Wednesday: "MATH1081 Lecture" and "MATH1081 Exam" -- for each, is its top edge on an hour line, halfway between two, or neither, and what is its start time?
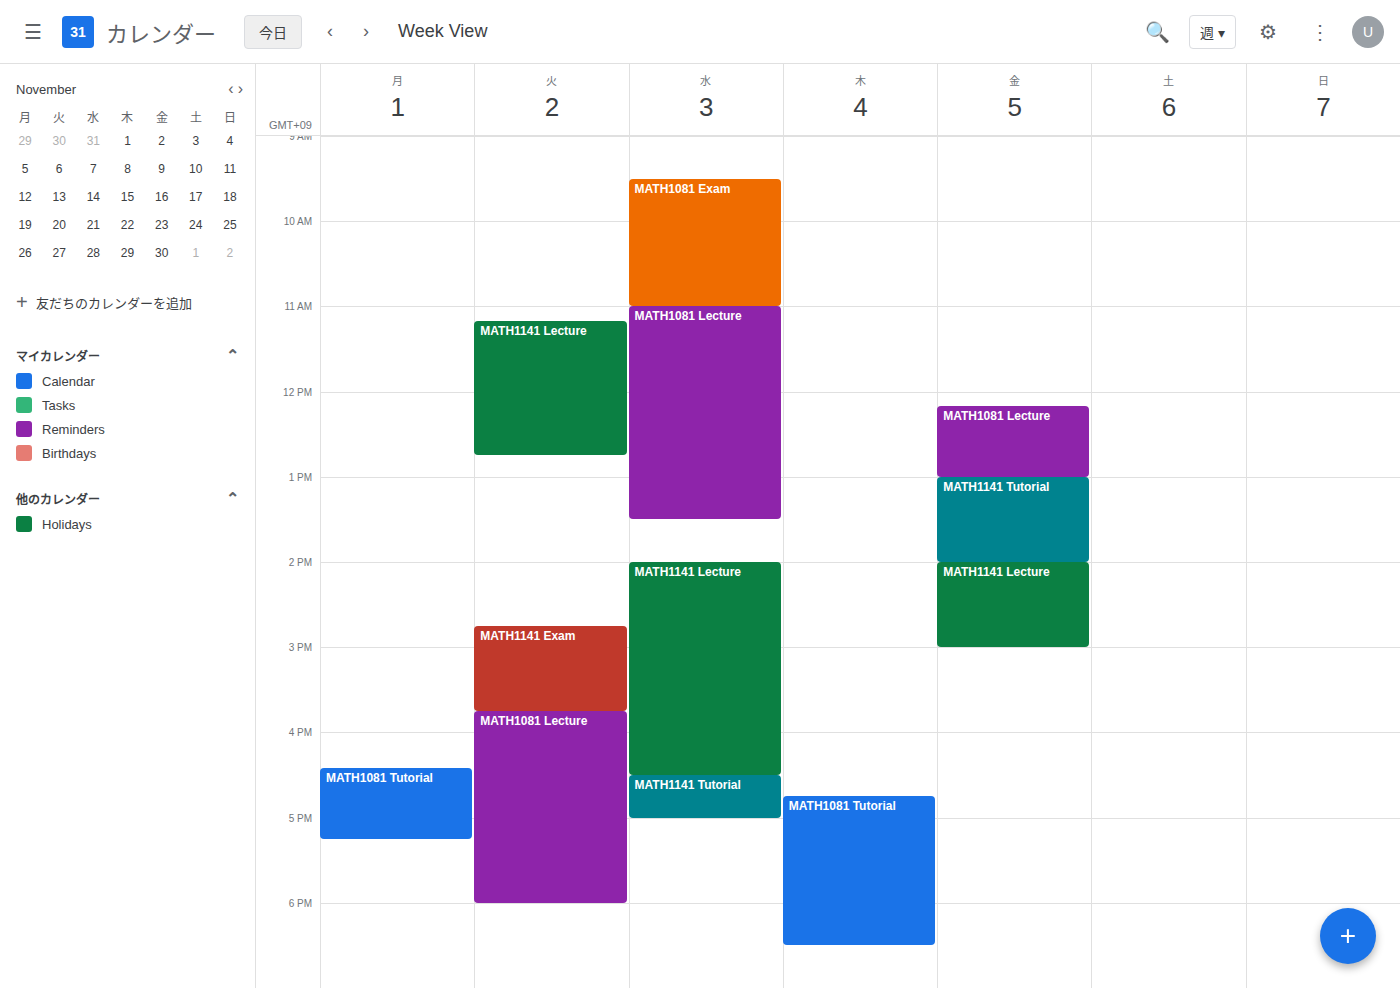
"MATH1081 Lecture": 11:00, exactly on the 11:00 line. "MATH1081 Exam": 09:30, halfway between the 09:00 and 10:00 lines.